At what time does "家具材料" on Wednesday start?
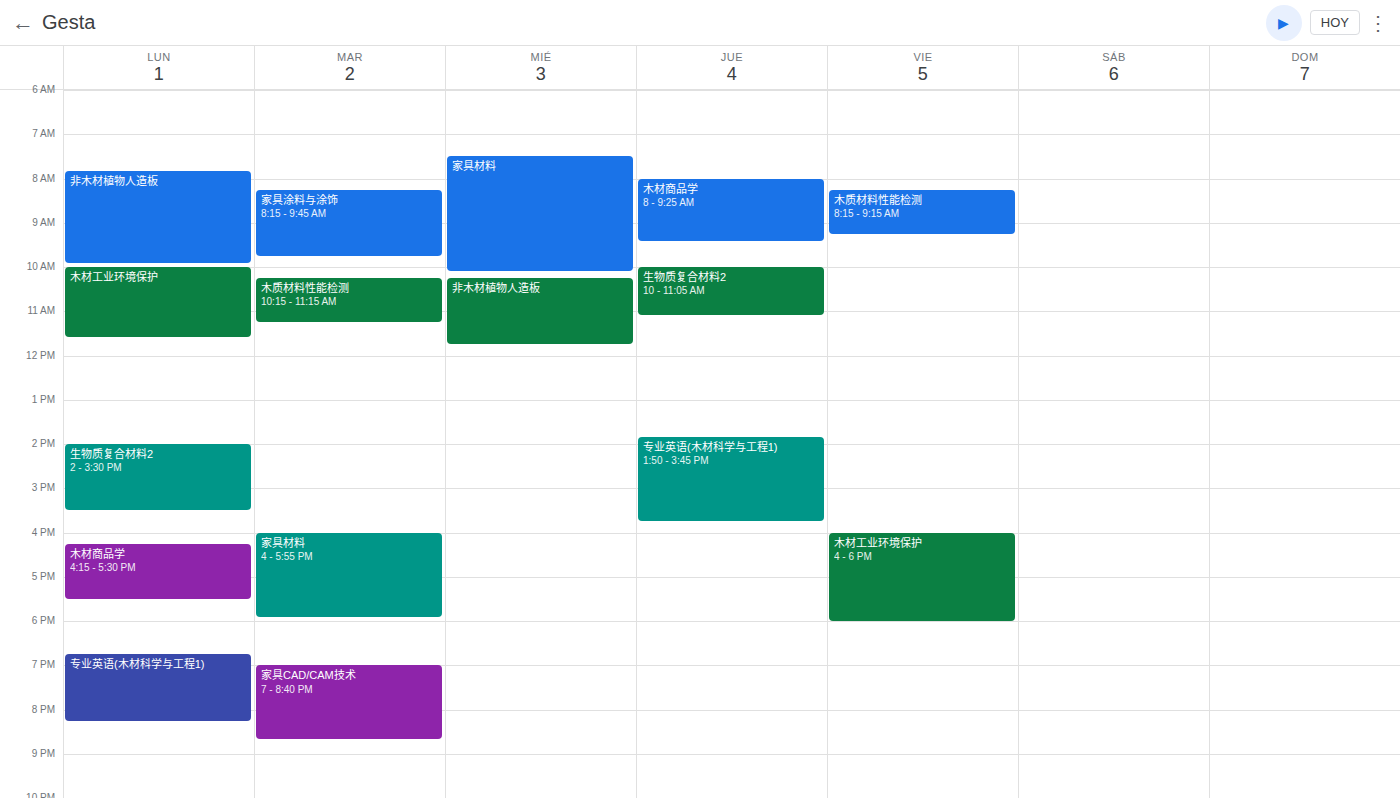
7:30 AM